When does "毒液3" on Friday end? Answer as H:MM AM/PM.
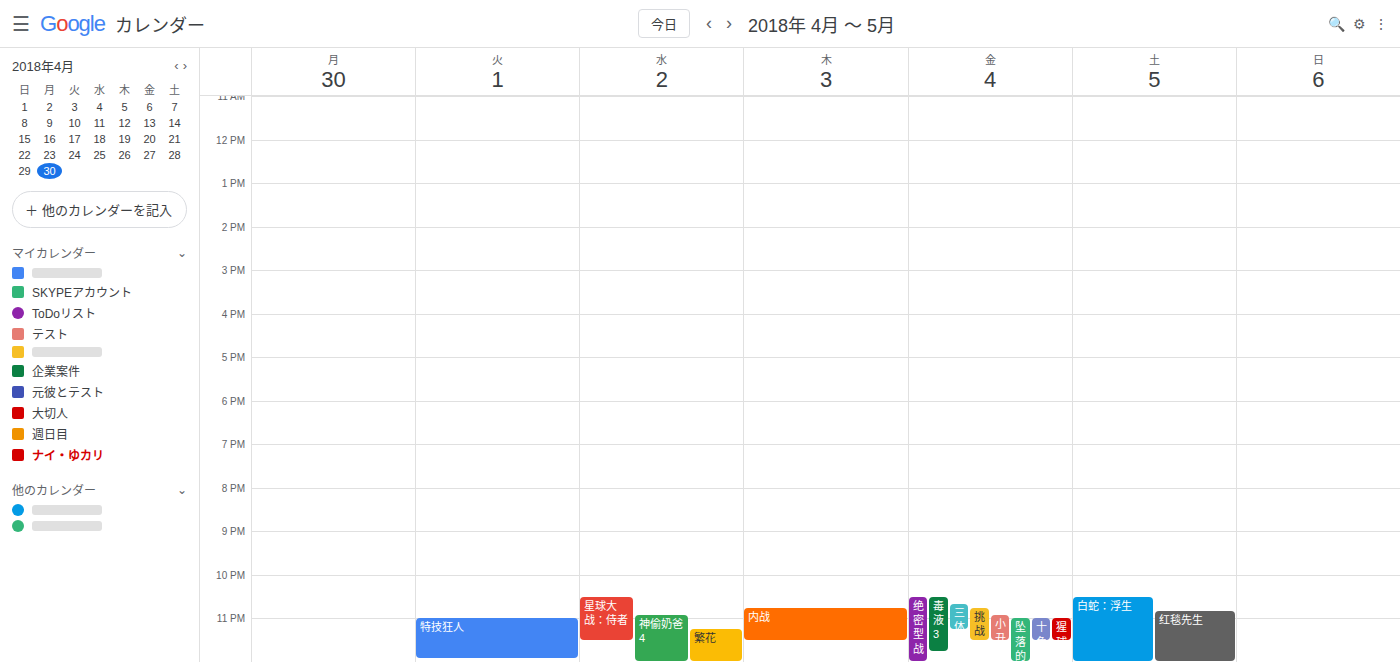
11:45 PM